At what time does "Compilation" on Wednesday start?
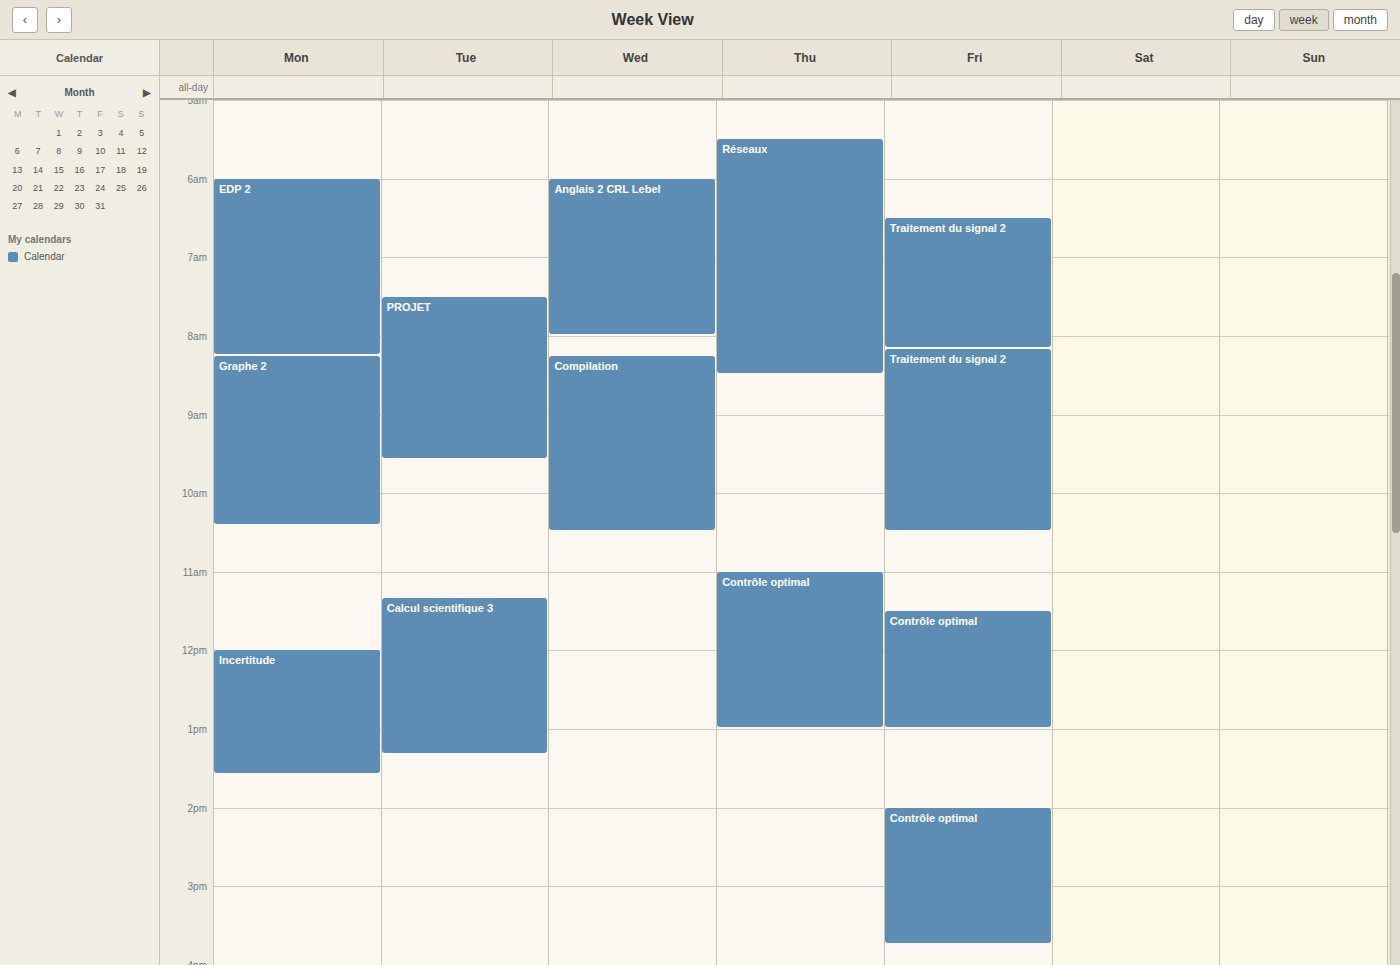
8:15 AM